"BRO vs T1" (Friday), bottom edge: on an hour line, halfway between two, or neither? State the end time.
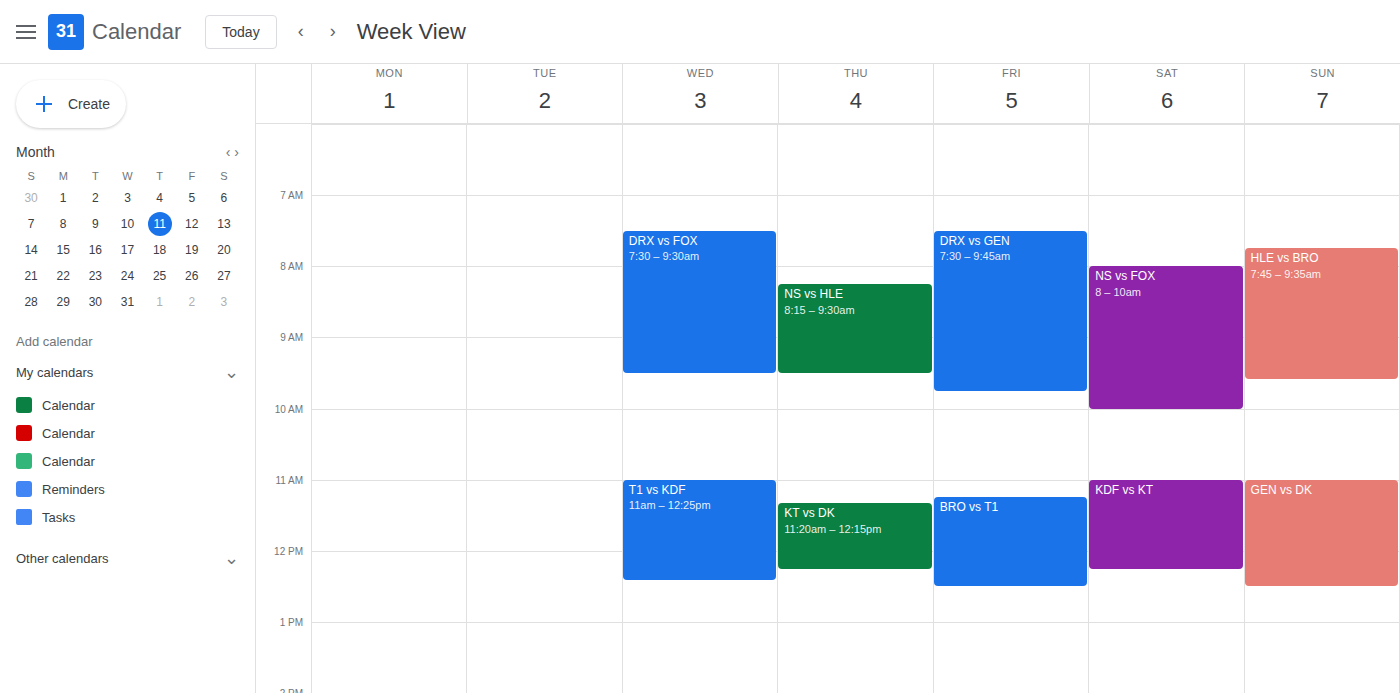
12:30 PM -- halfway between the 12 PM and 1 PM lines.